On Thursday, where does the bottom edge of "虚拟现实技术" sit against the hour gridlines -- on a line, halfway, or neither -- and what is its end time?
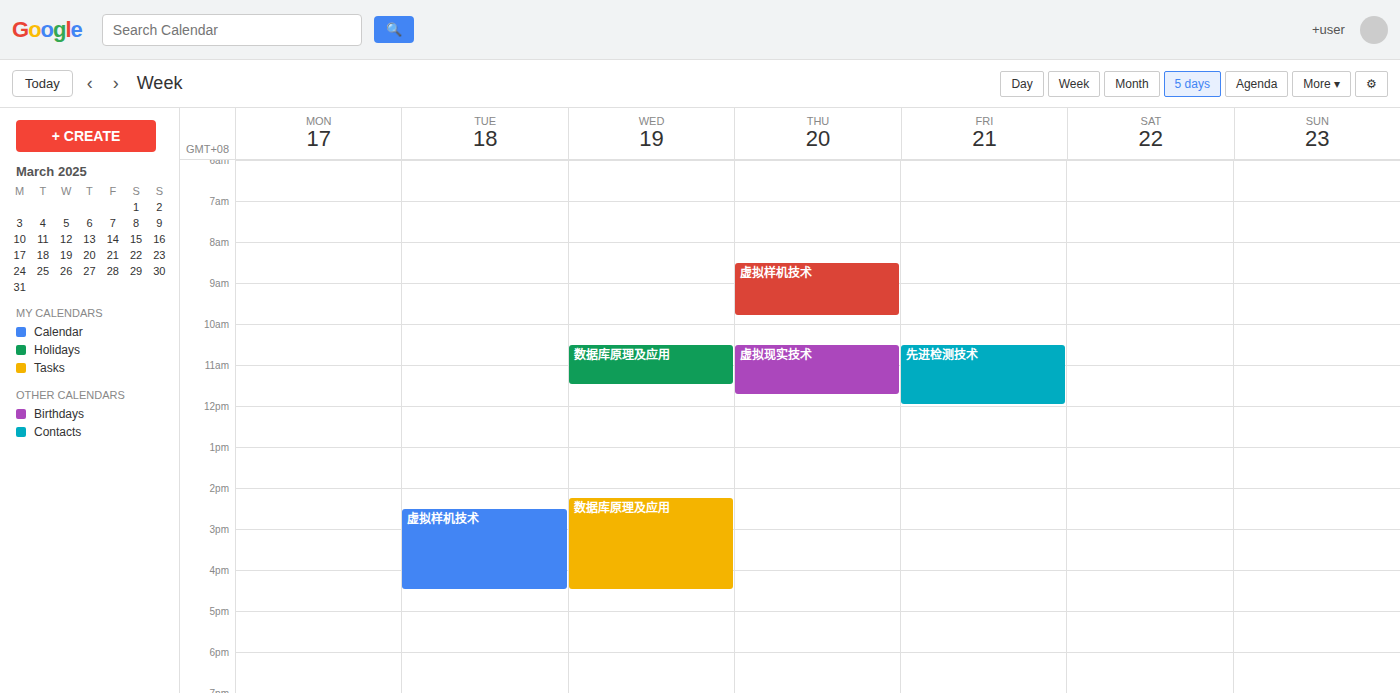
11:45 AM -- neither: three quarters of the way from the 11 AM line to the 12 PM line.